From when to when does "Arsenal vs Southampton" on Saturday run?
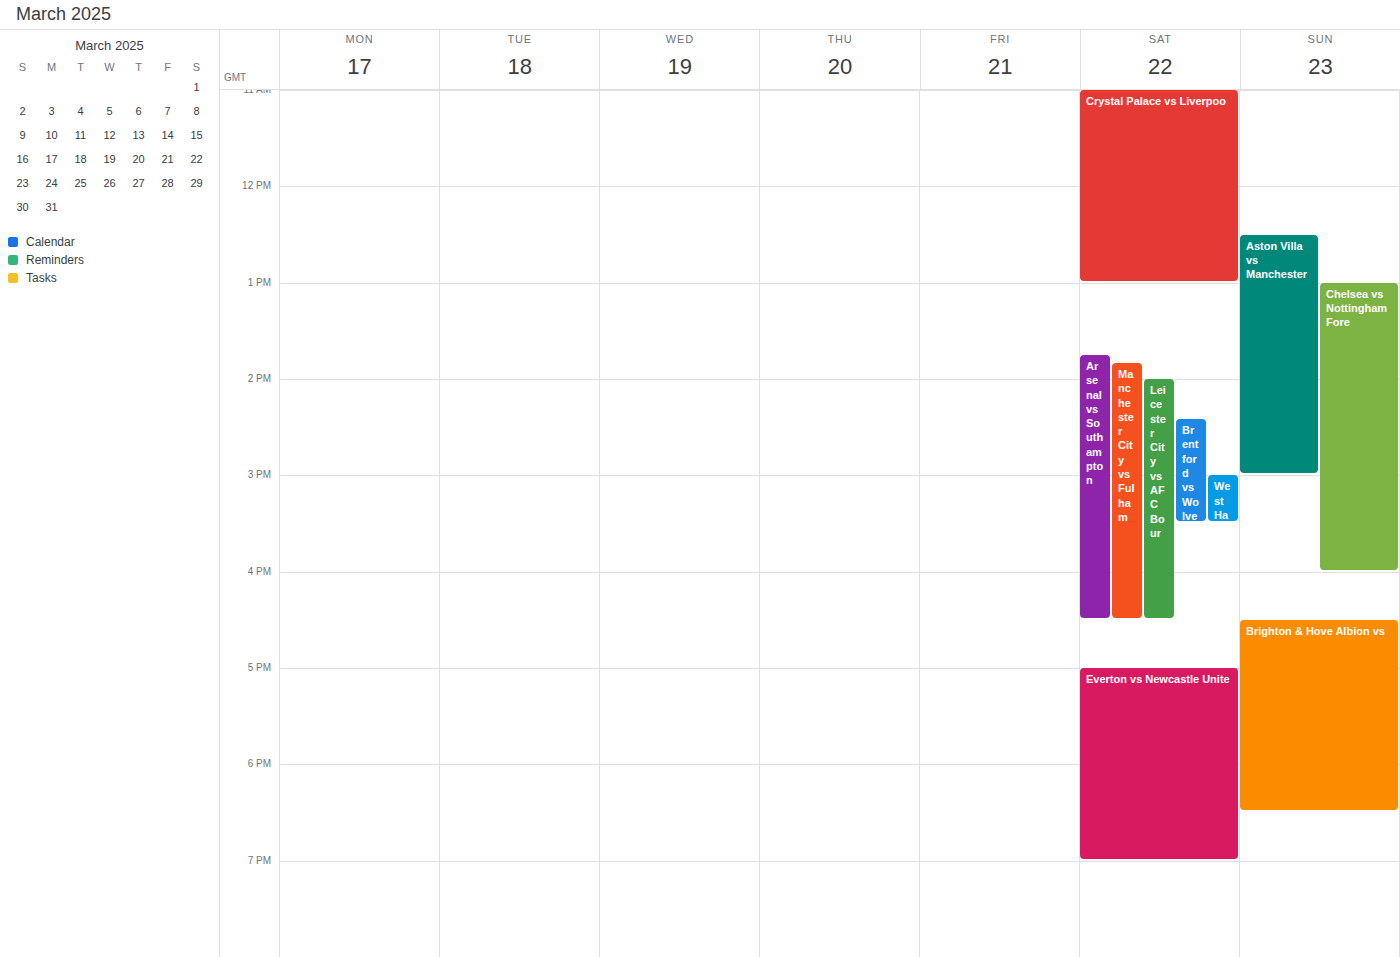
13:45 to 16:30